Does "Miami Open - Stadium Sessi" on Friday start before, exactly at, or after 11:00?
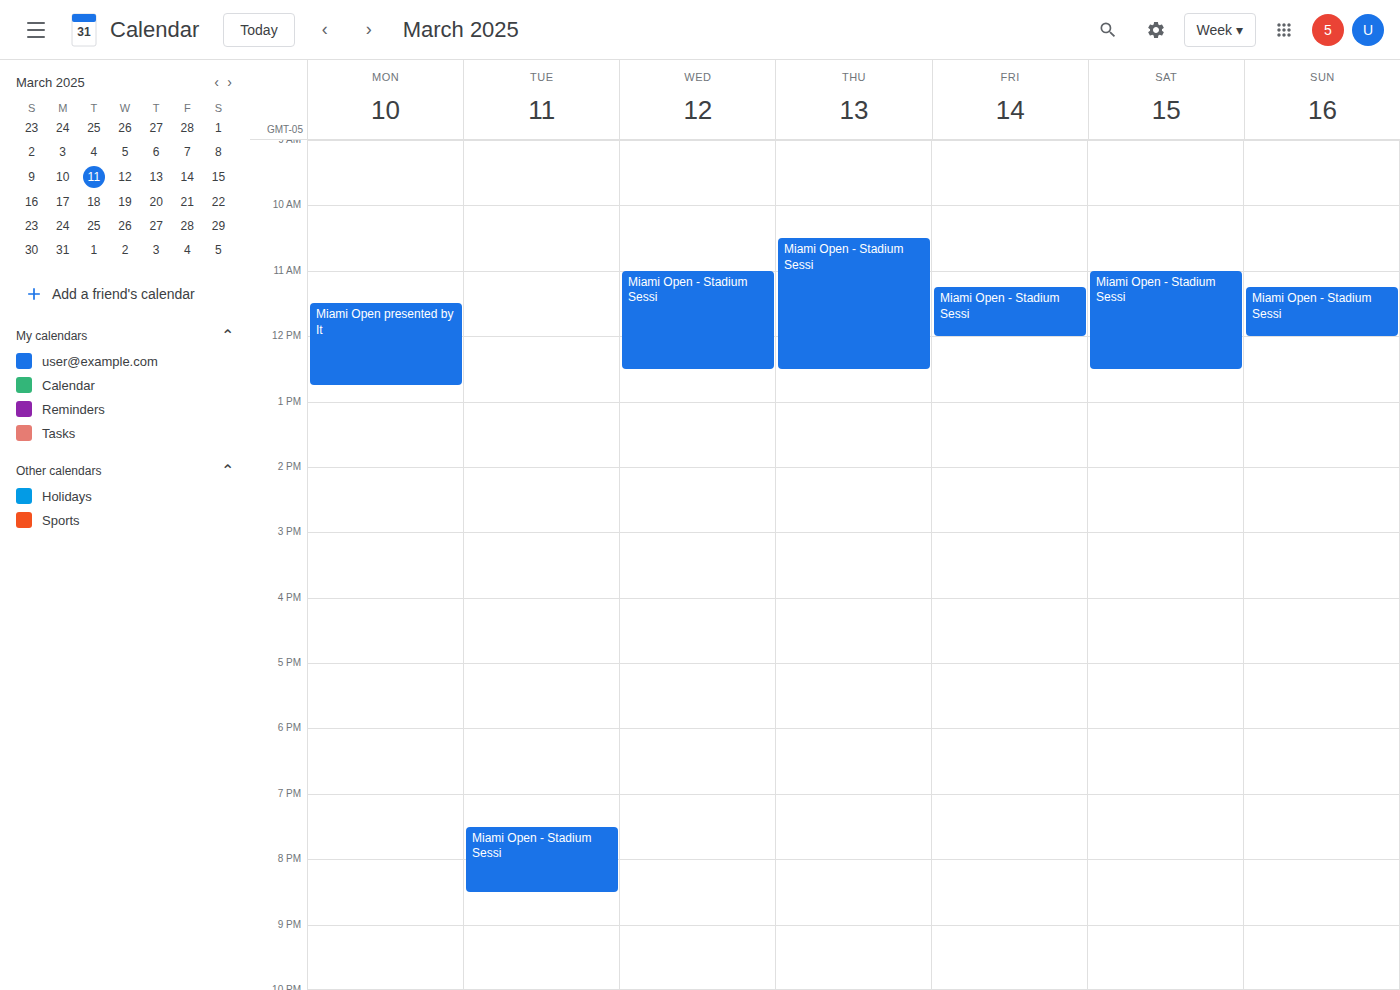
11:15 -- after 11:00, 15 minutes below the 11:00 line.